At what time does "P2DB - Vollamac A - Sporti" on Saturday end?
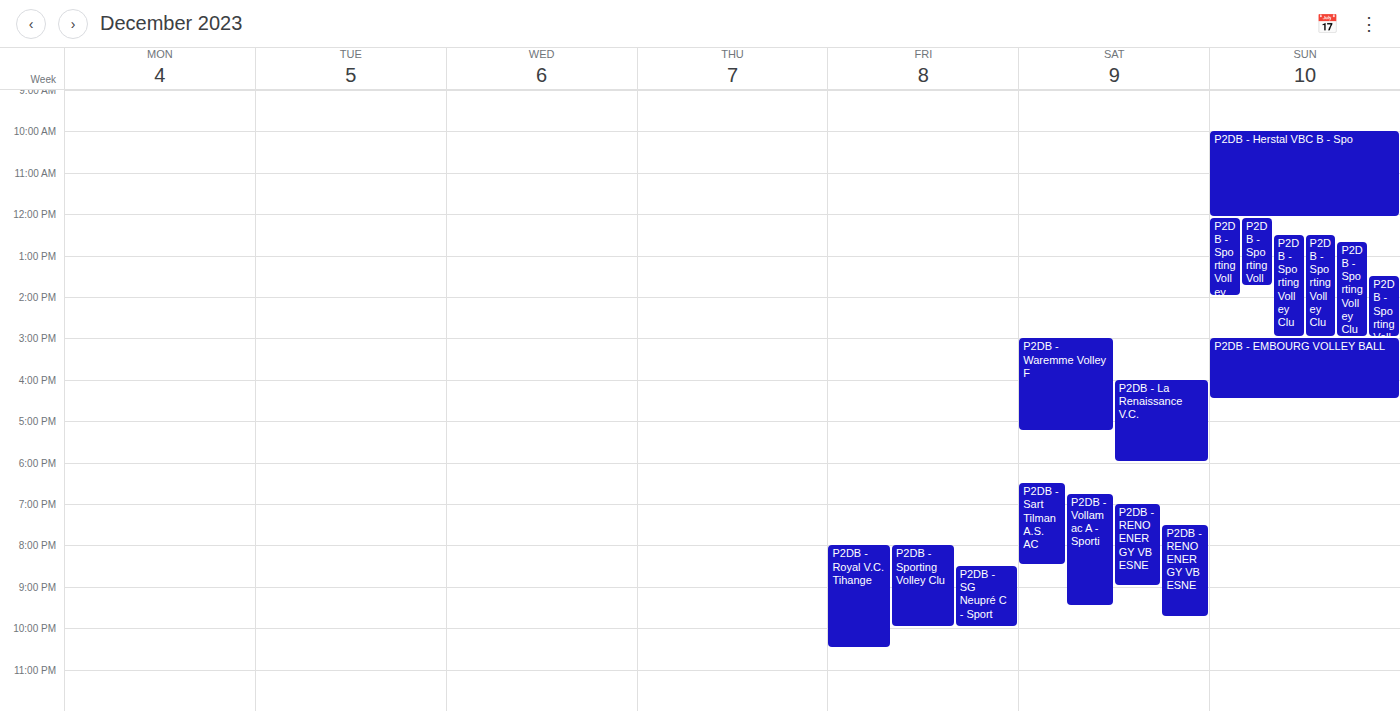
9:30 PM